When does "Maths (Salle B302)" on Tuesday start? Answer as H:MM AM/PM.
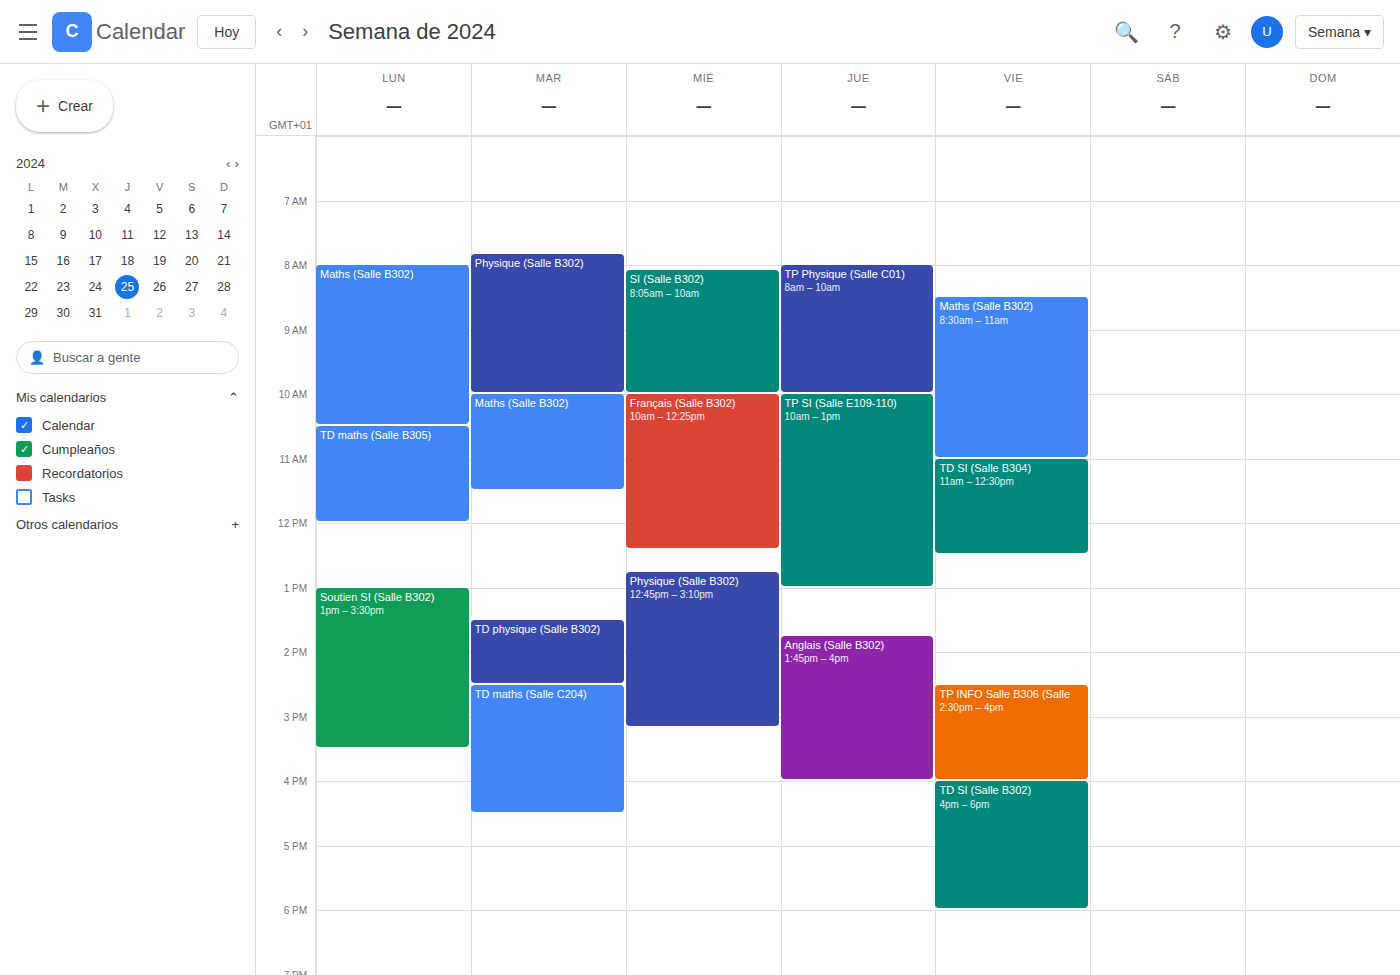
10:00 AM